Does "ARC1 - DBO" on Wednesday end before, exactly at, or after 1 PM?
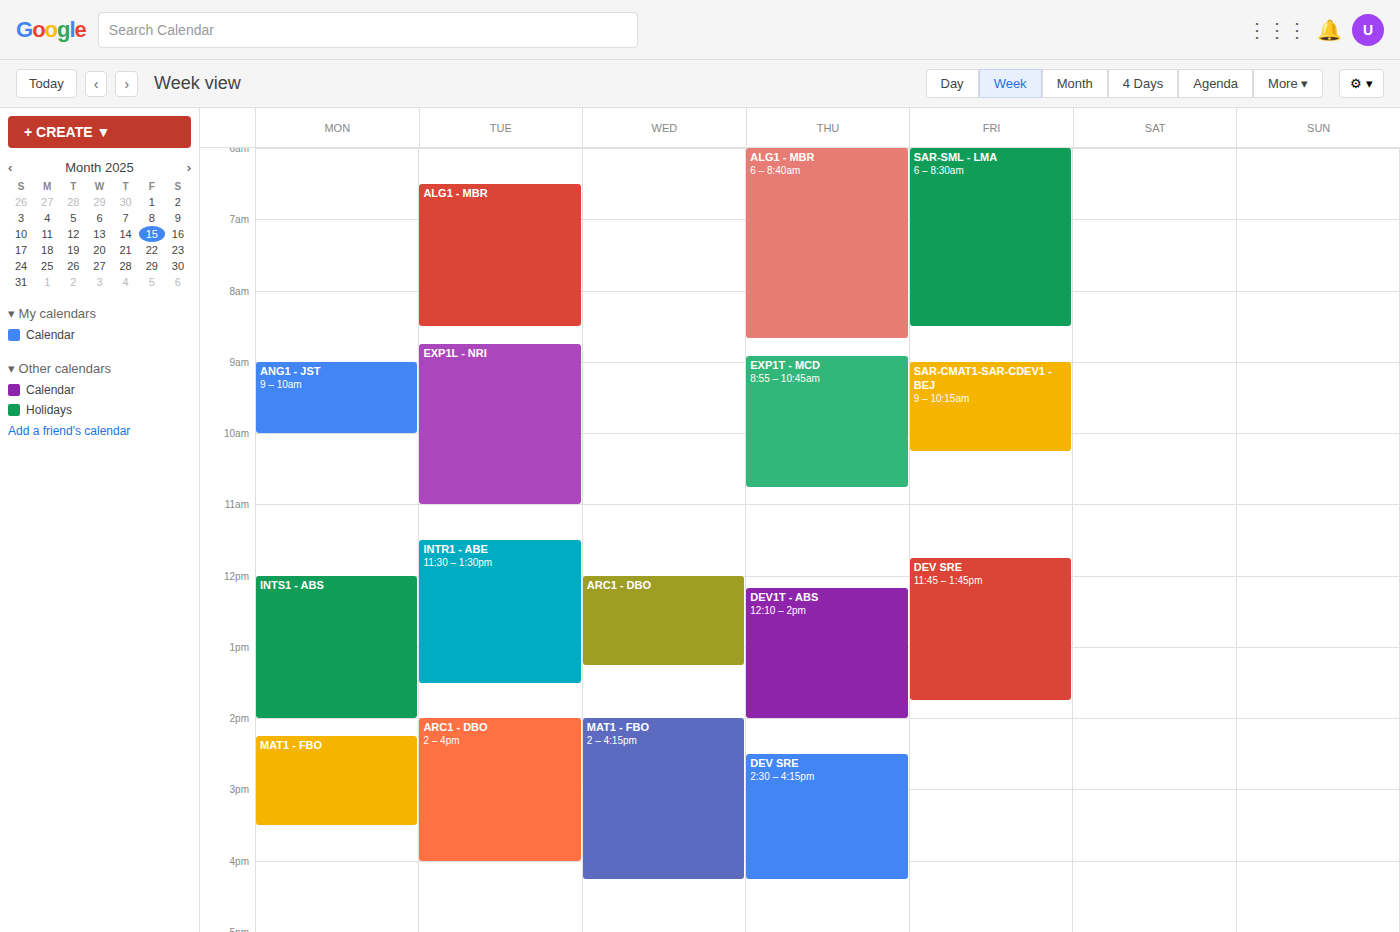
1:15 PM -- after 1 PM, 15 minutes below the 1 PM line.